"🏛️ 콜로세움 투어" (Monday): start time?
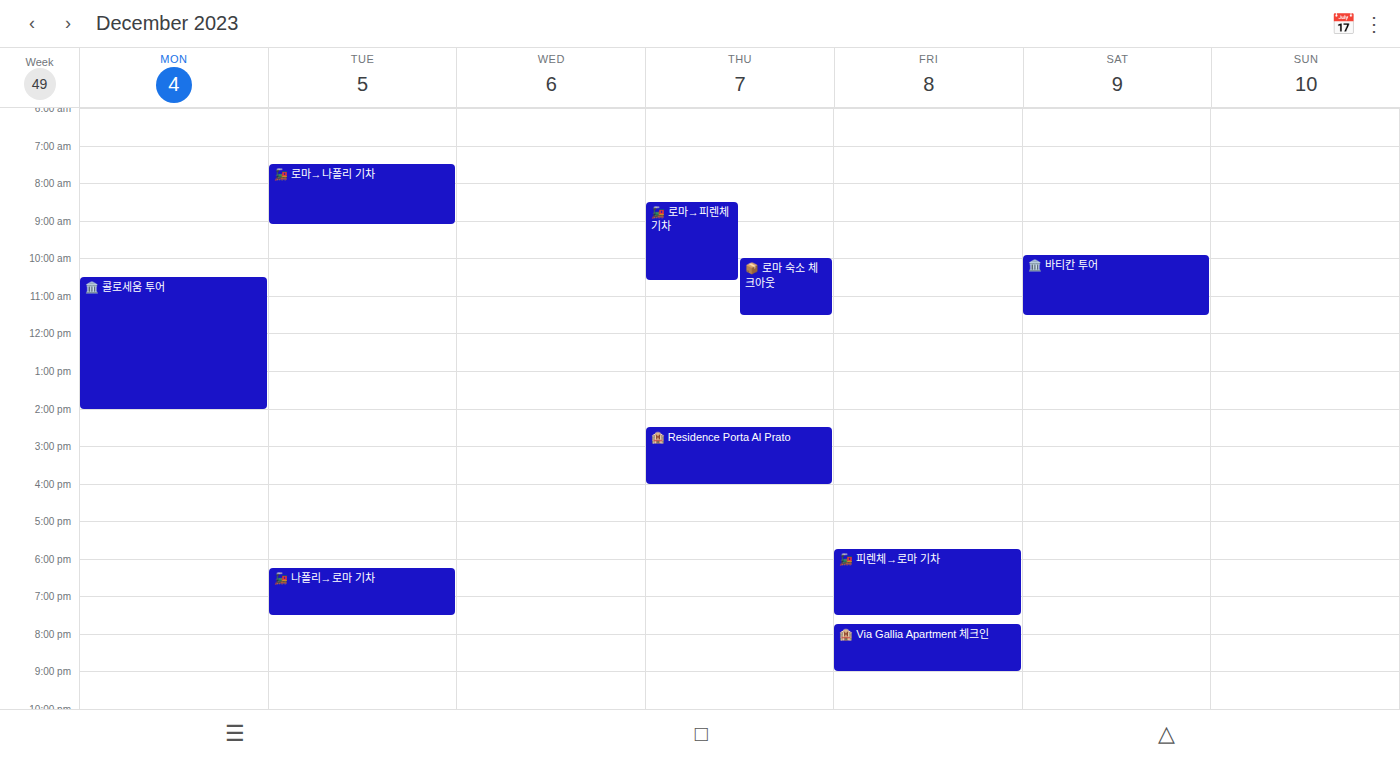
10:30 AM